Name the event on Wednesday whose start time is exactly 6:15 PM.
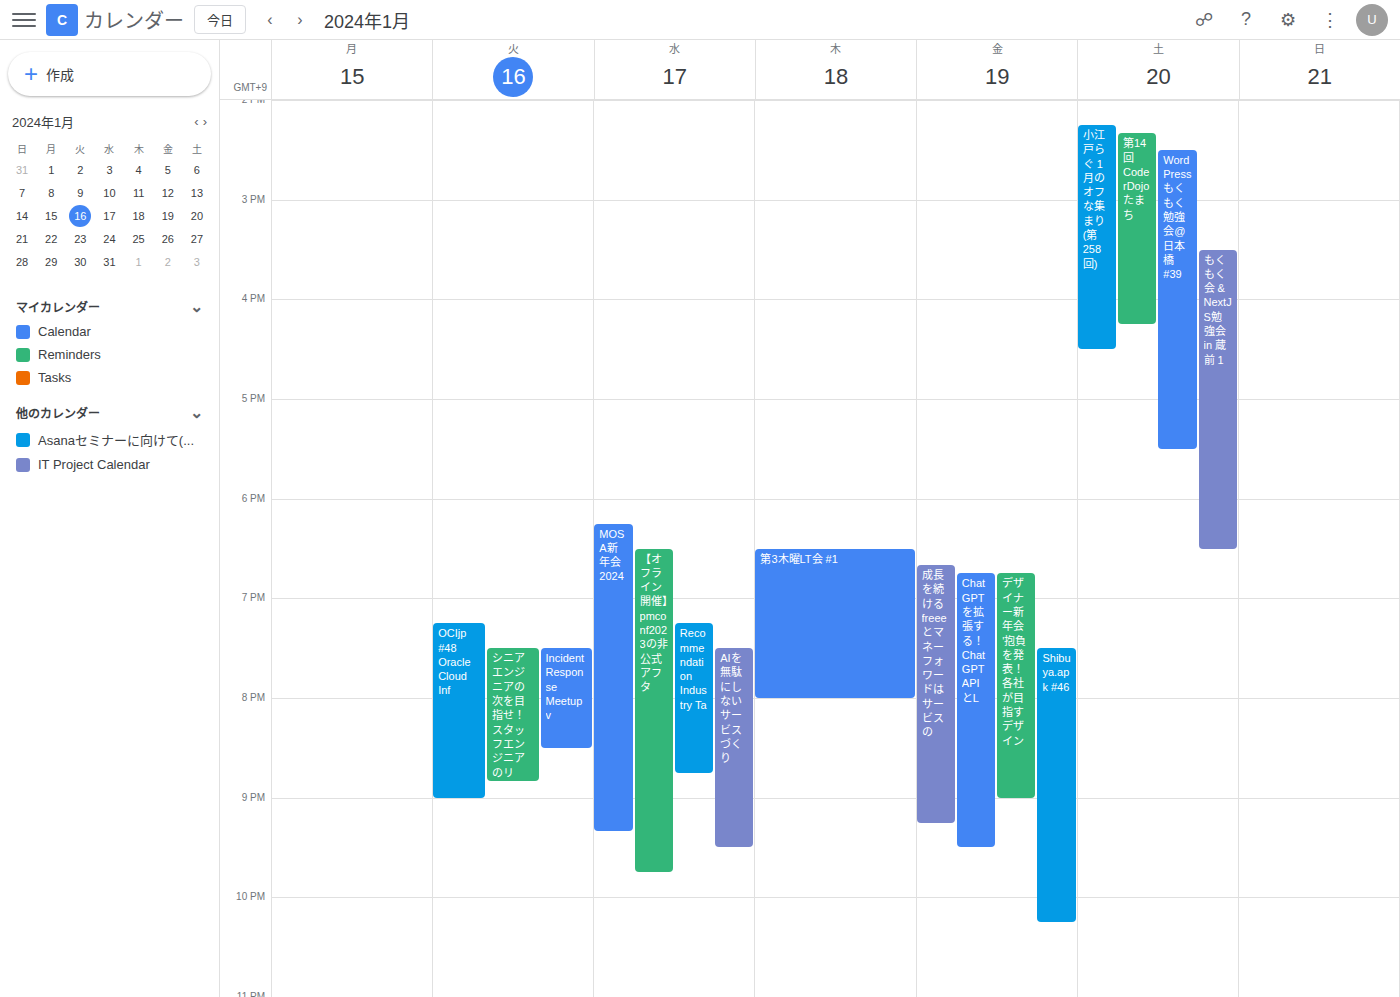
"MOSA新年会2024"